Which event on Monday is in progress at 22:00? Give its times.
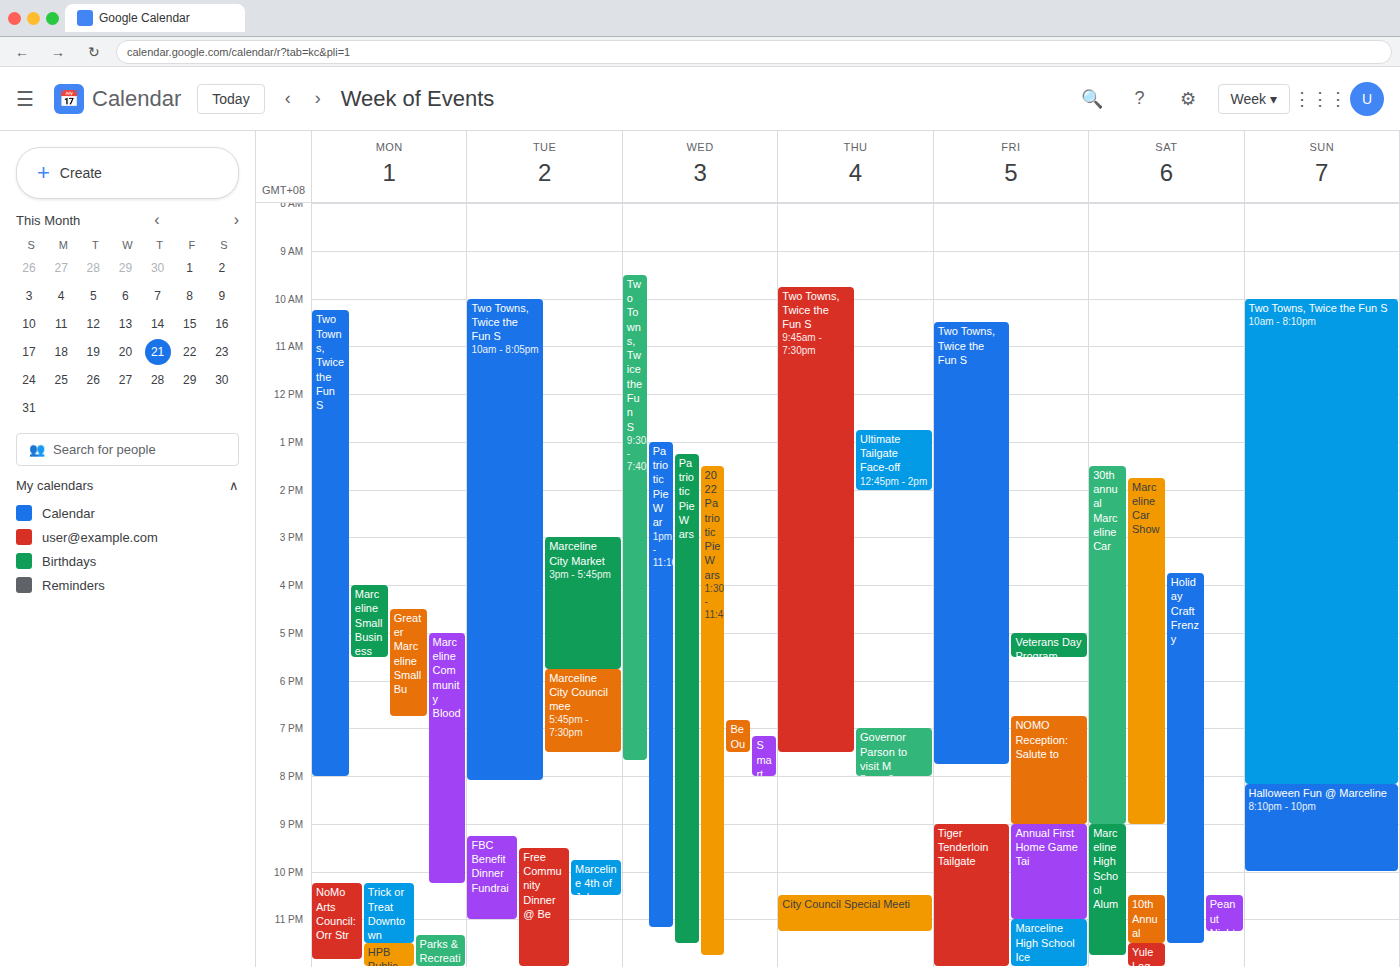
"Marceline Community Blood", 17:00 to 22:15